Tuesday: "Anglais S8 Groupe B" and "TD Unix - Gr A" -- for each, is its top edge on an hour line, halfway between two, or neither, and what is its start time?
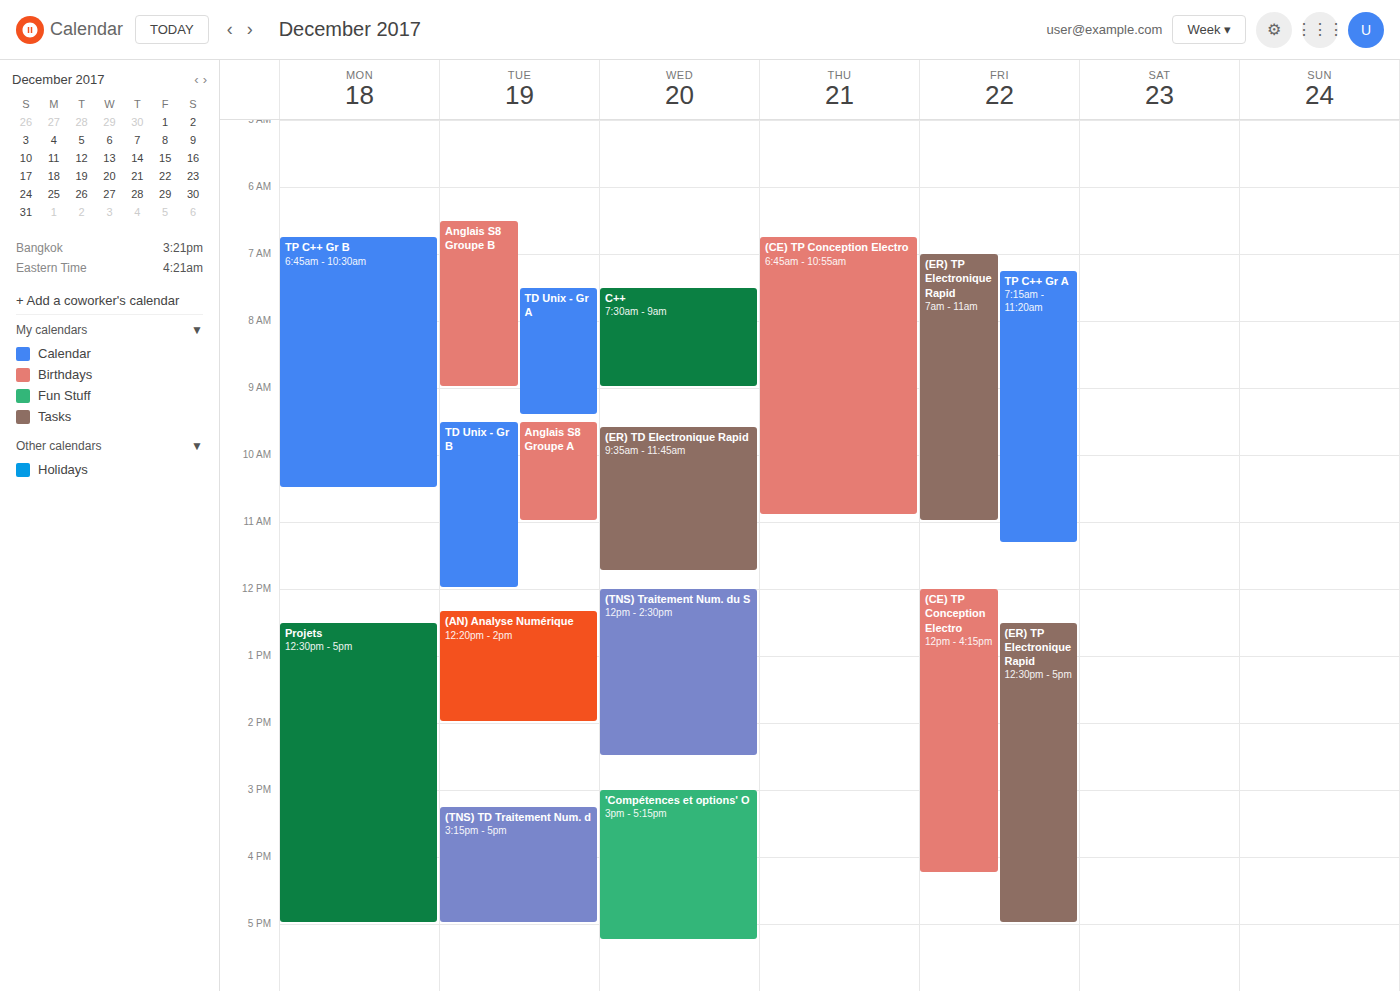
"Anglais S8 Groupe B": 6:30 AM, halfway between the 6 AM and 7 AM lines. "TD Unix - Gr A": 7:30 AM, halfway between the 7 AM and 8 AM lines.